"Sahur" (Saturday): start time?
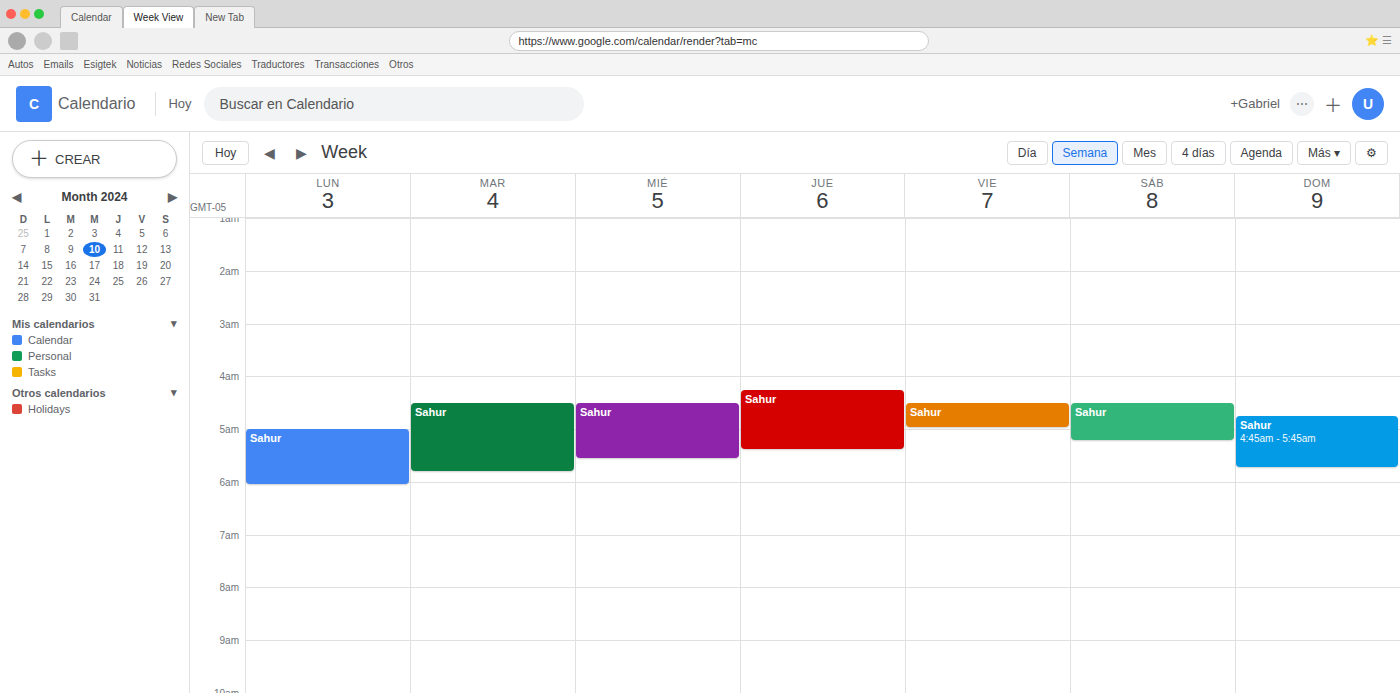
4:30 AM